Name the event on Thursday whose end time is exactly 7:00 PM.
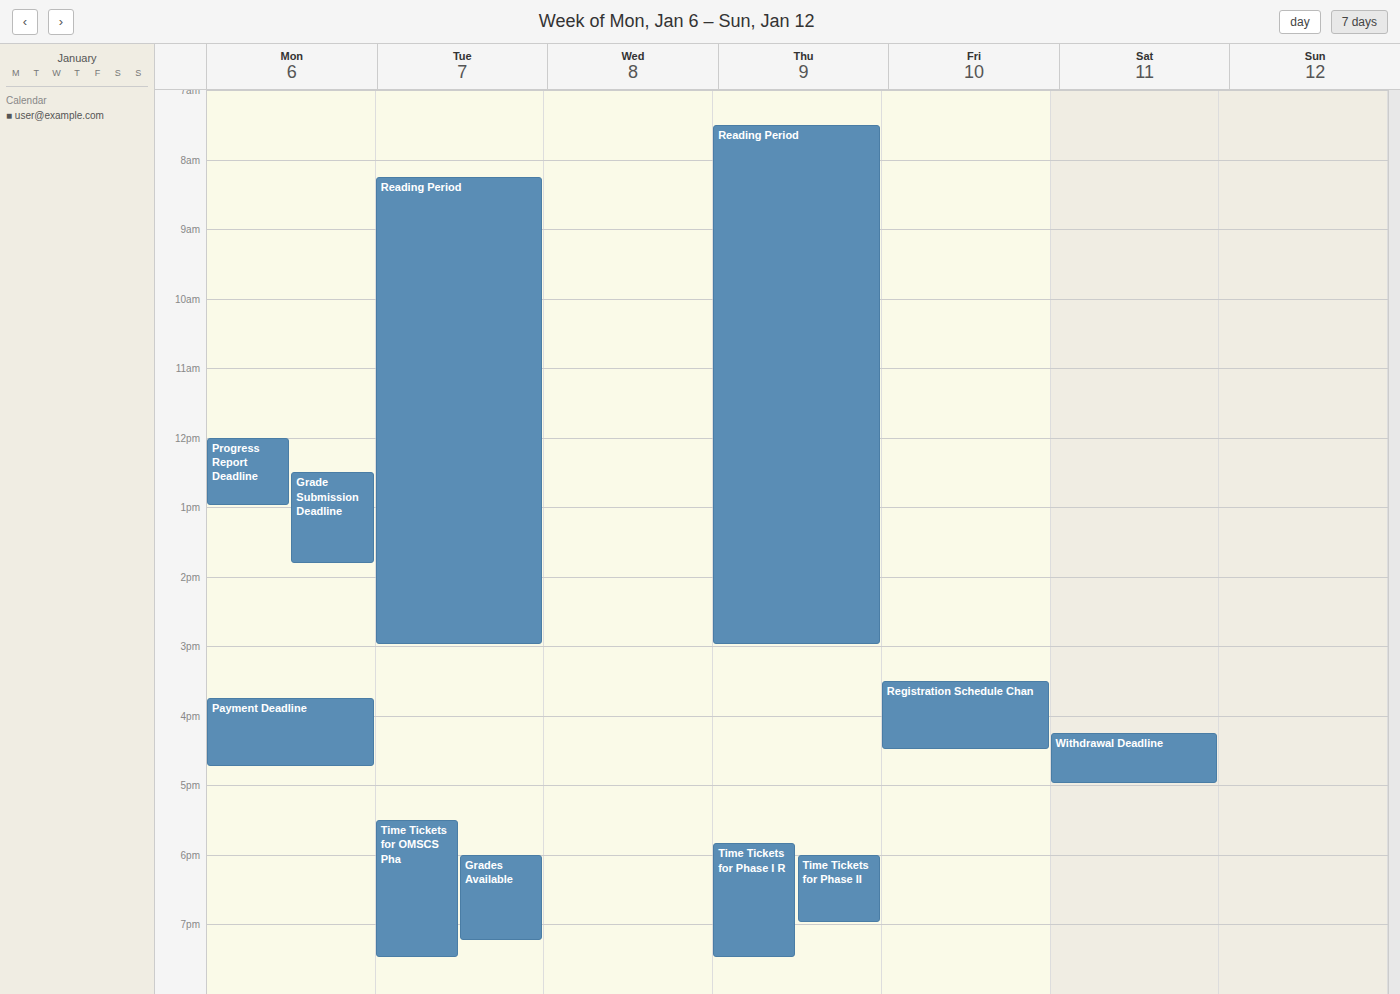
"Time Tickets for Phase II"